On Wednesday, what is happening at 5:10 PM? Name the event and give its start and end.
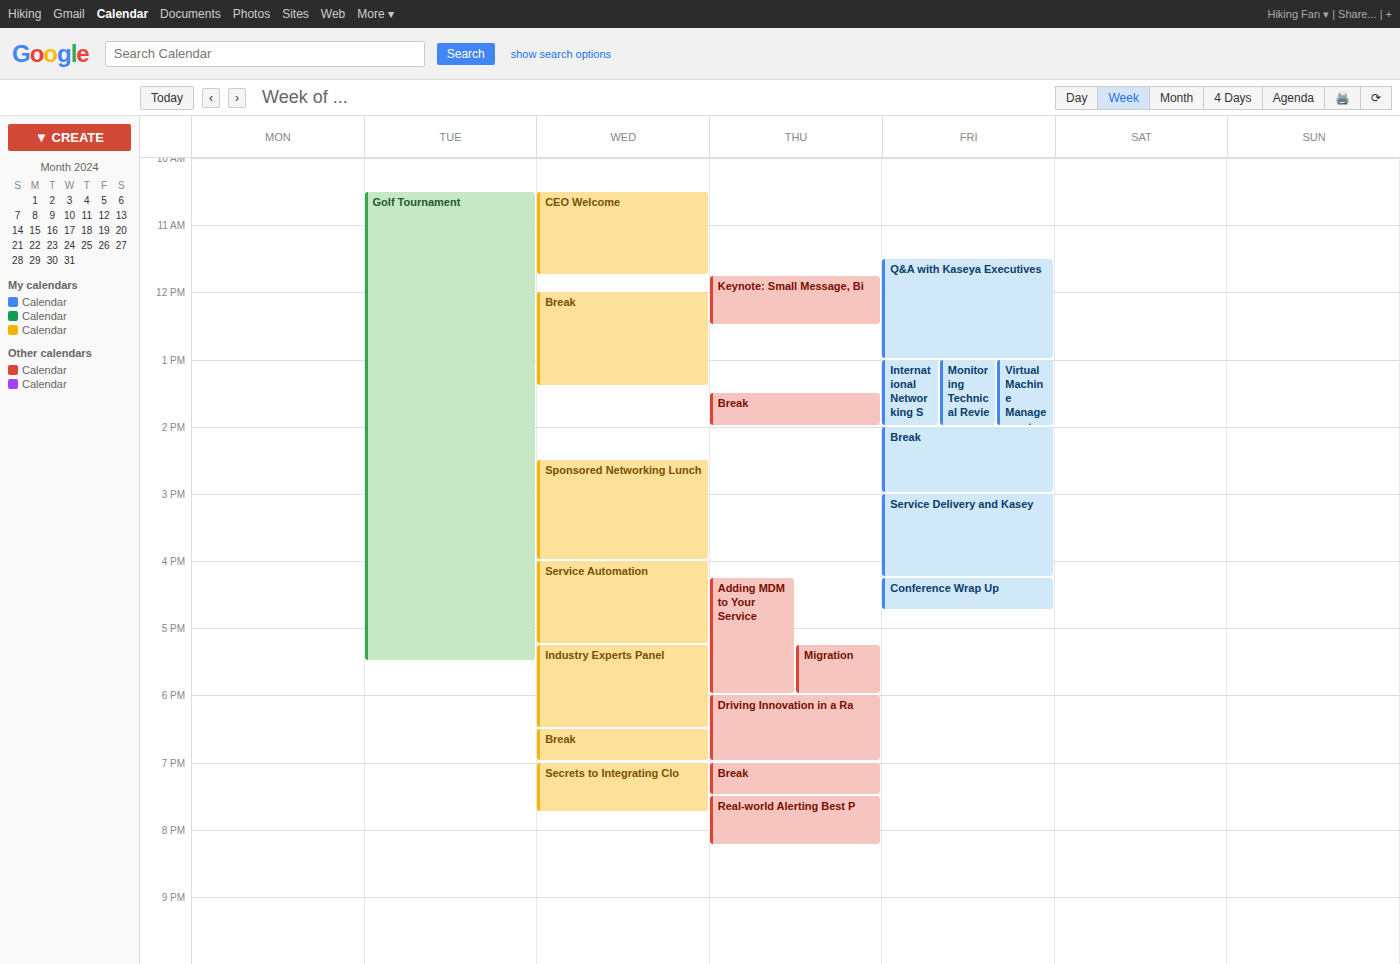
"Service Automation", 4:00 PM to 5:15 PM